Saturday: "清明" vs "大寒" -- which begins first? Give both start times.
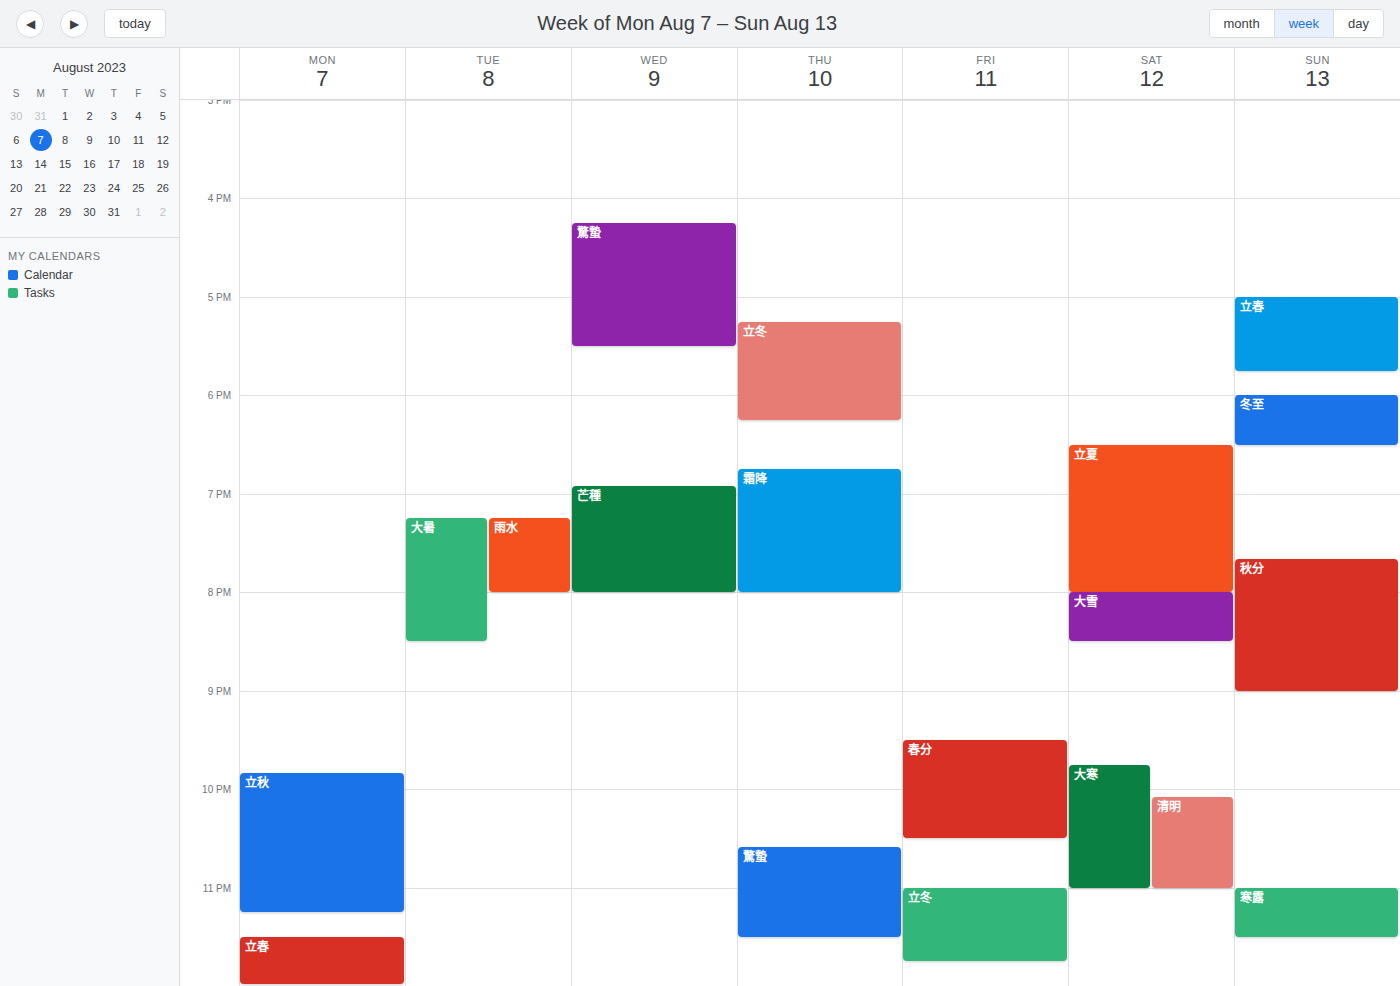
"大寒" 21:45; "清明" 22:05.